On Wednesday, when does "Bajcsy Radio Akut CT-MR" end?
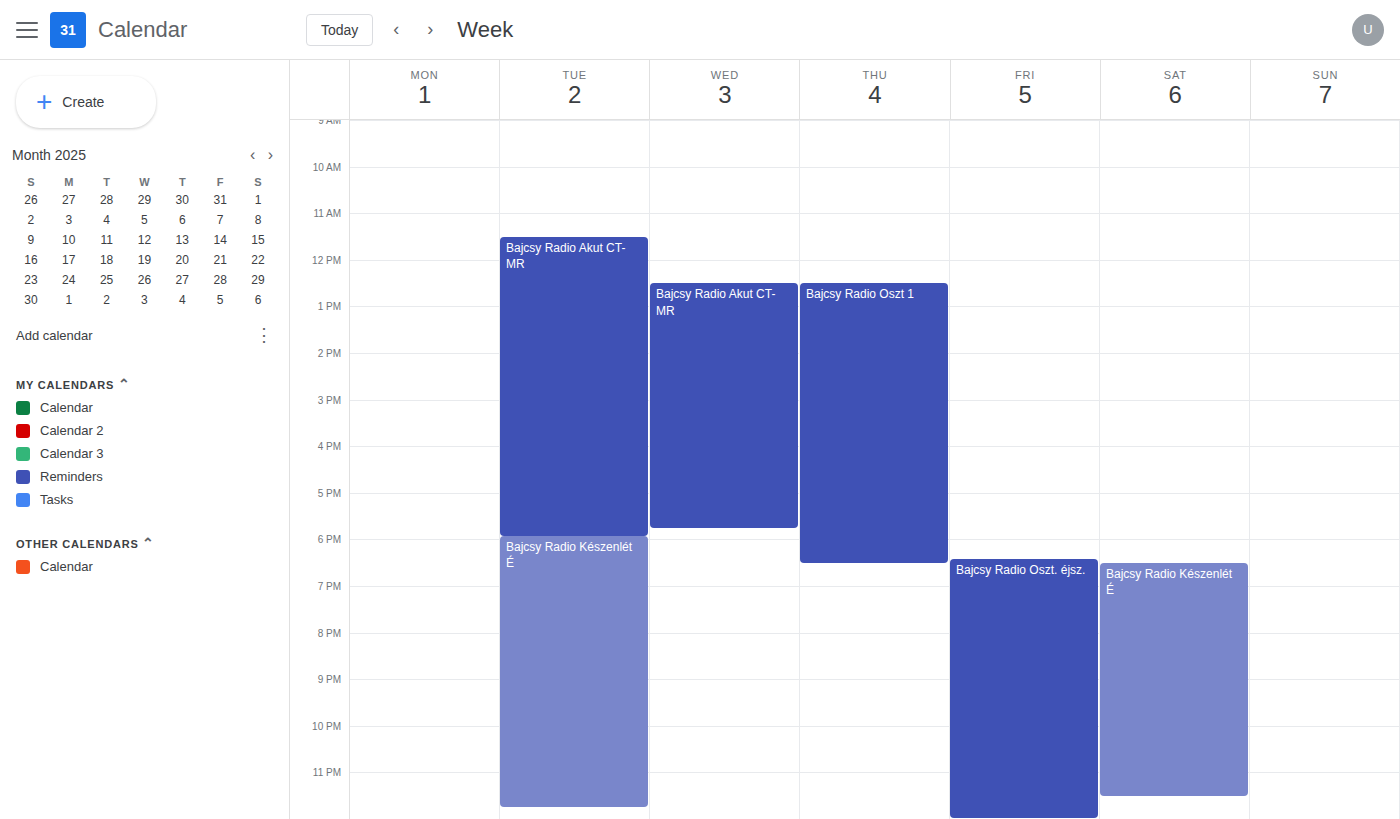
17:45